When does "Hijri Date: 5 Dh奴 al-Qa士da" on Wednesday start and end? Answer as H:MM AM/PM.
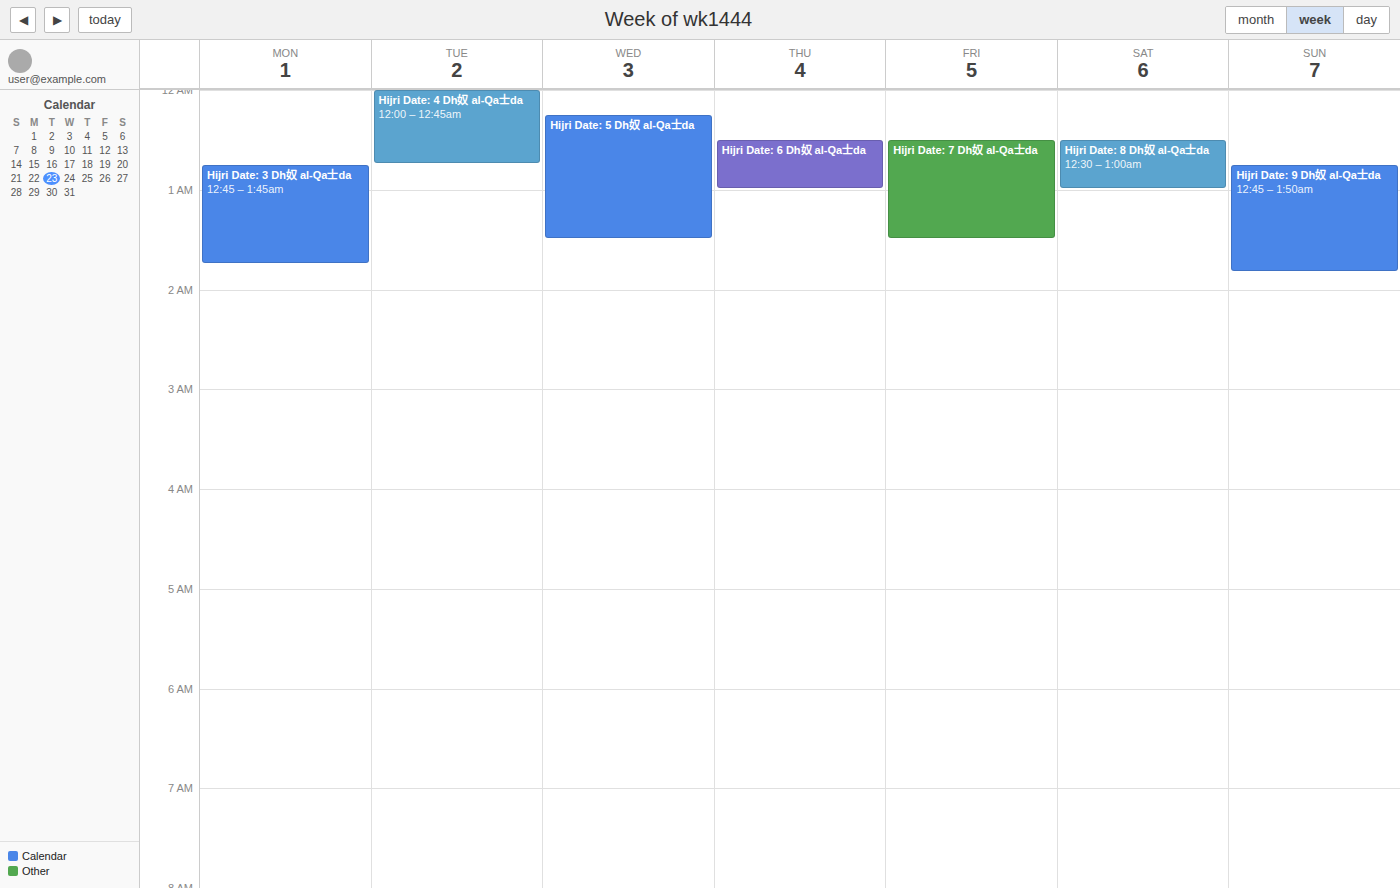
12:15 AM to 1:30 AM